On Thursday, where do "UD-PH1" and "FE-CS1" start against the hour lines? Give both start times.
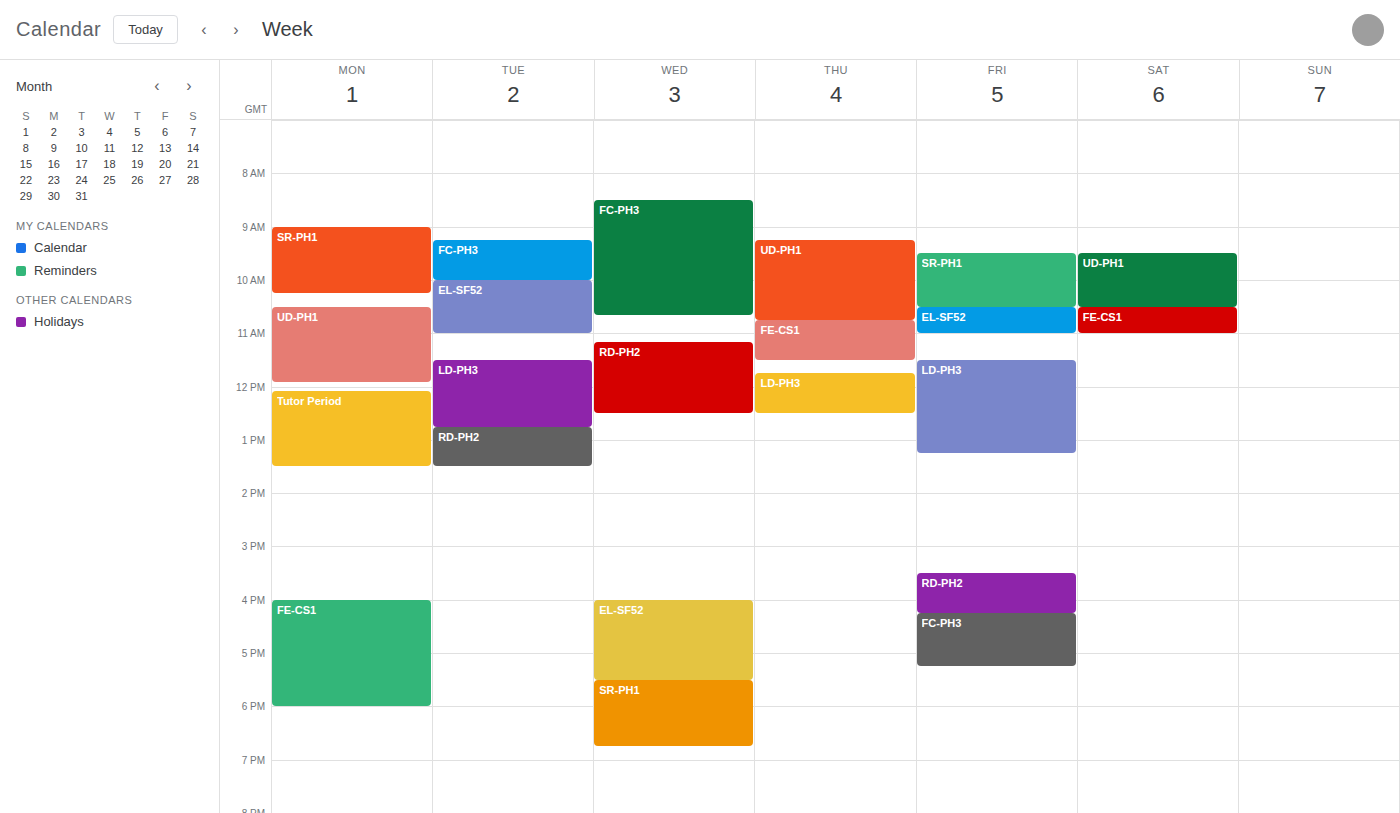
"UD-PH1": 9:15 AM, neither: a quarter of the way from the 9 AM line to the 10 AM line. "FE-CS1": 10:45 AM, neither: three quarters of the way from the 10 AM line to the 11 AM line.